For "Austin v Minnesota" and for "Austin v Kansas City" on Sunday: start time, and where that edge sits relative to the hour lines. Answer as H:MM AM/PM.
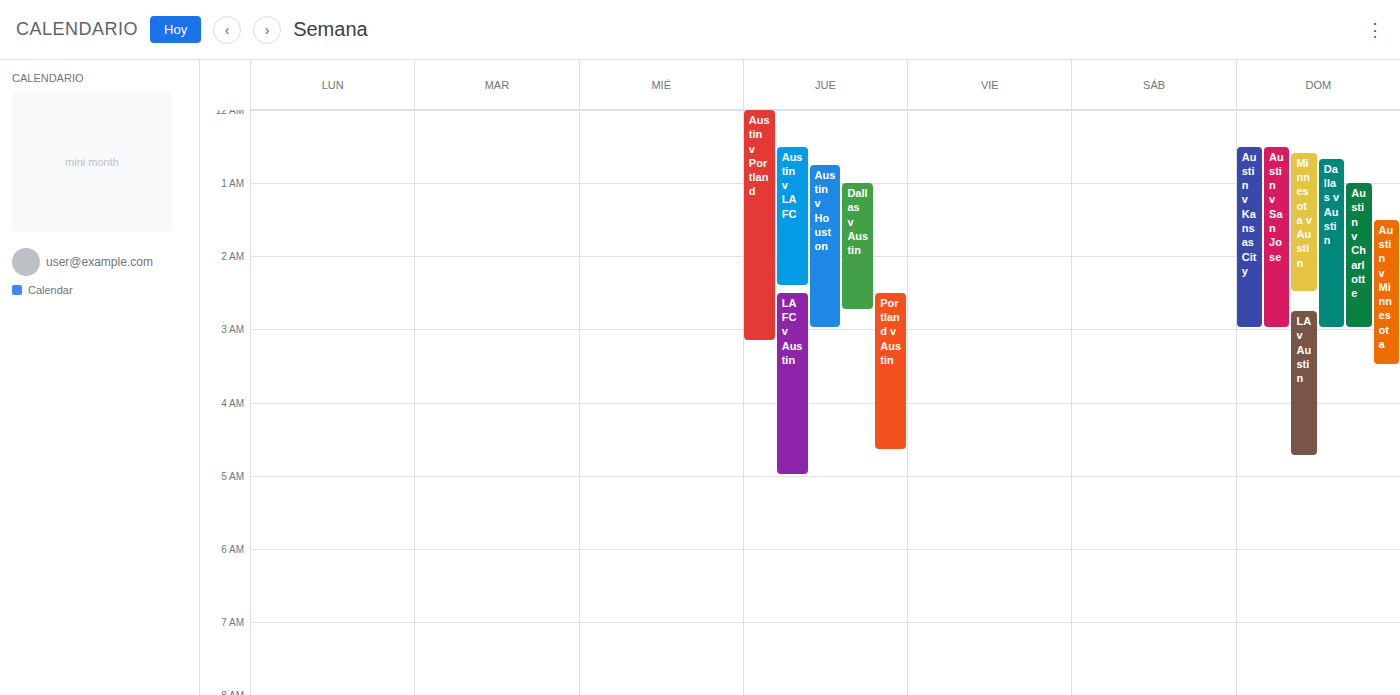
"Austin v Minnesota": 1:30 AM, halfway between the 1 AM and 2 AM lines. "Austin v Kansas City": 12:30 AM, halfway between the 12 AM and 1 AM lines.